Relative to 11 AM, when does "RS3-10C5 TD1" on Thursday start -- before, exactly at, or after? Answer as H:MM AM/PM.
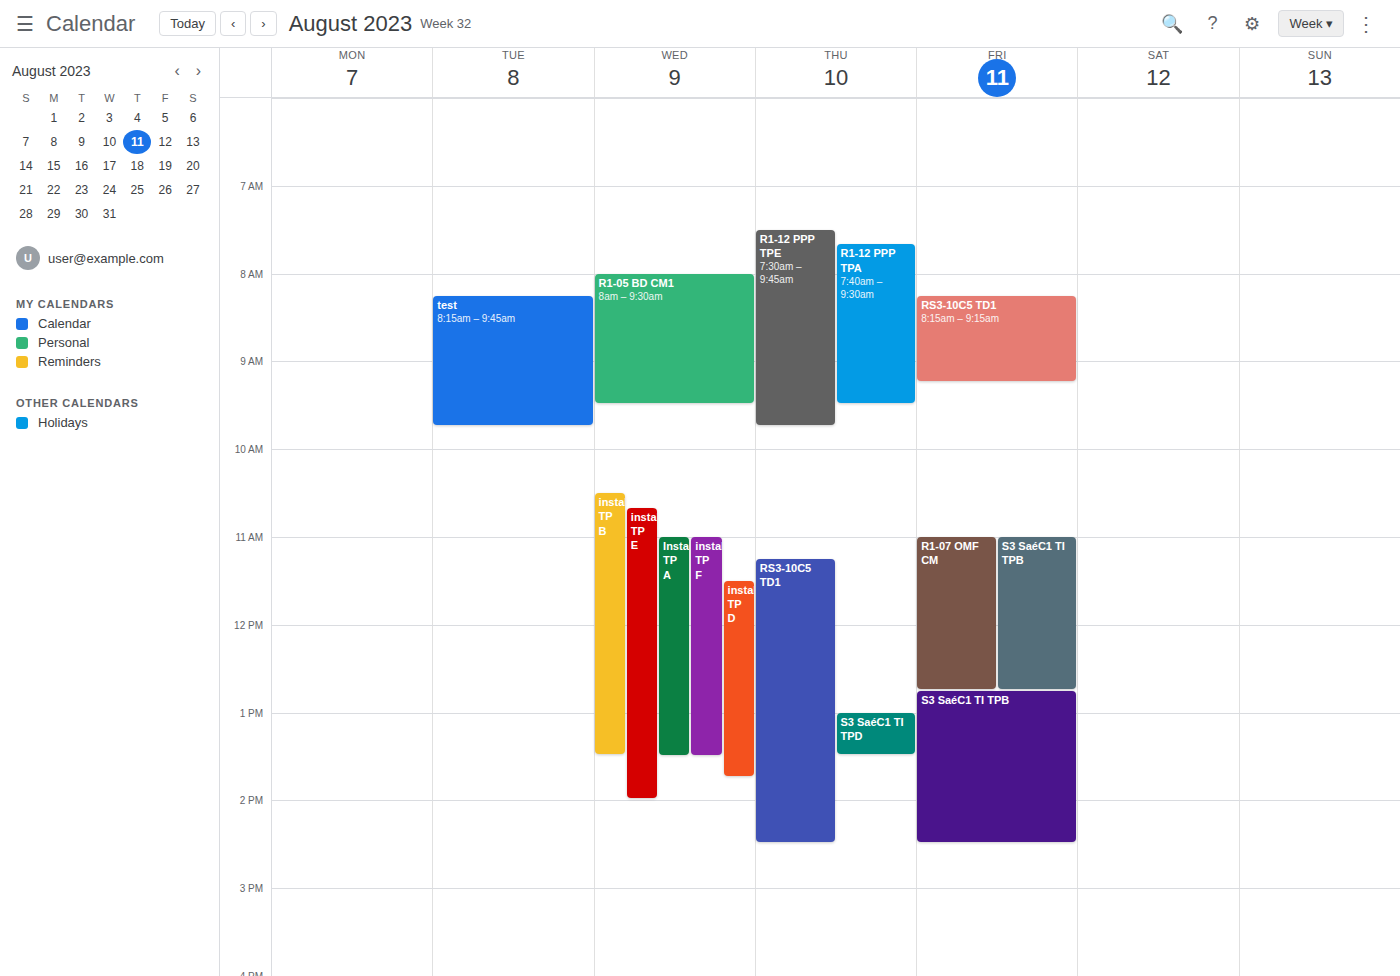
11:15 AM -- after 11 AM, 15 minutes below the 11 AM line.